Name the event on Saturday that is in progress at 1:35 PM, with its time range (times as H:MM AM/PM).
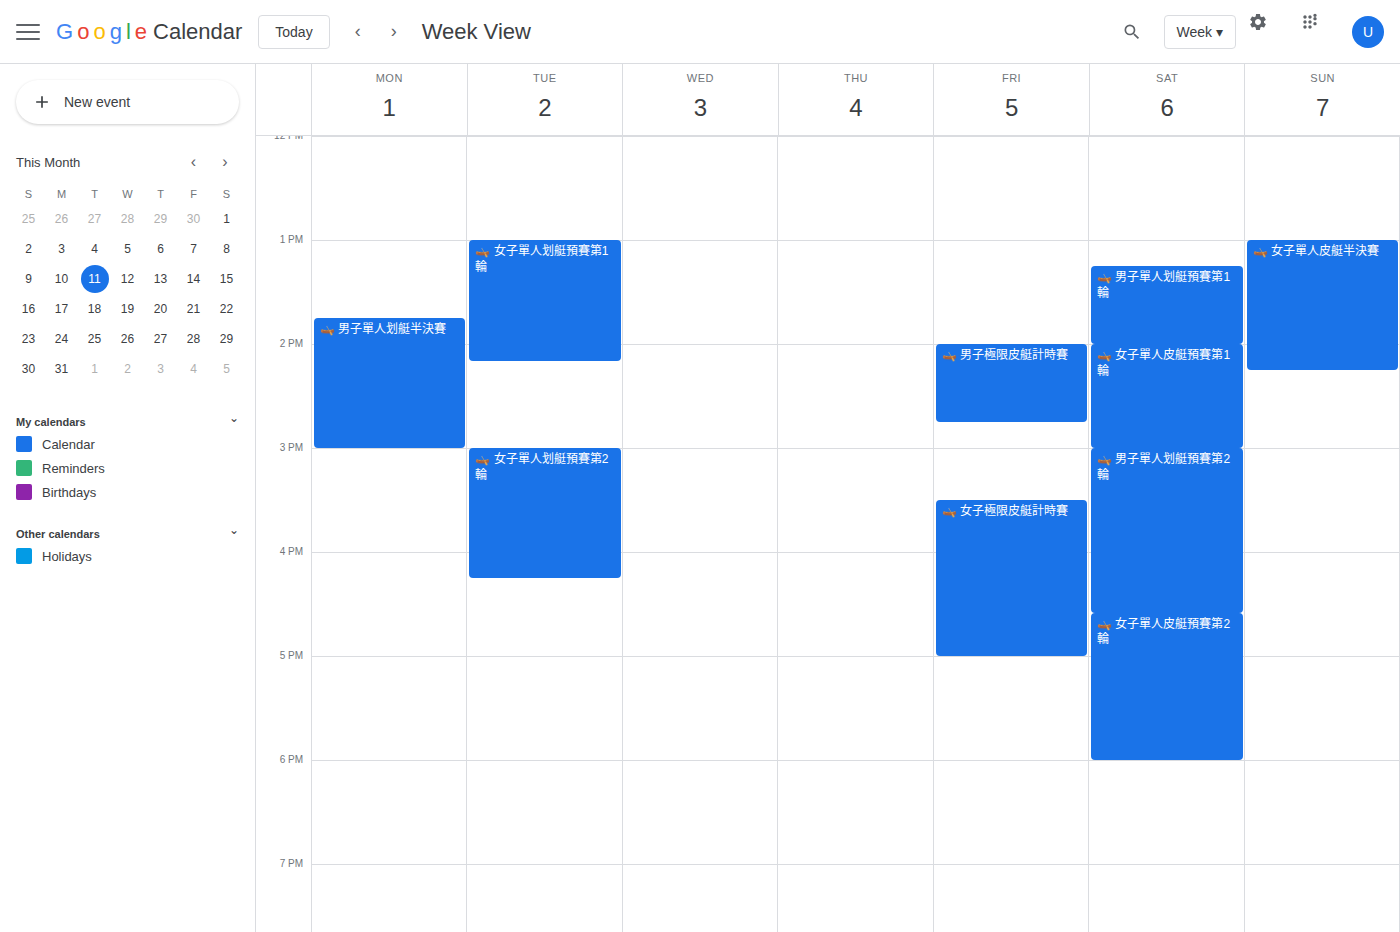
"🛶 男子單人划艇預賽第1輪", 1:15 PM to 2:00 PM